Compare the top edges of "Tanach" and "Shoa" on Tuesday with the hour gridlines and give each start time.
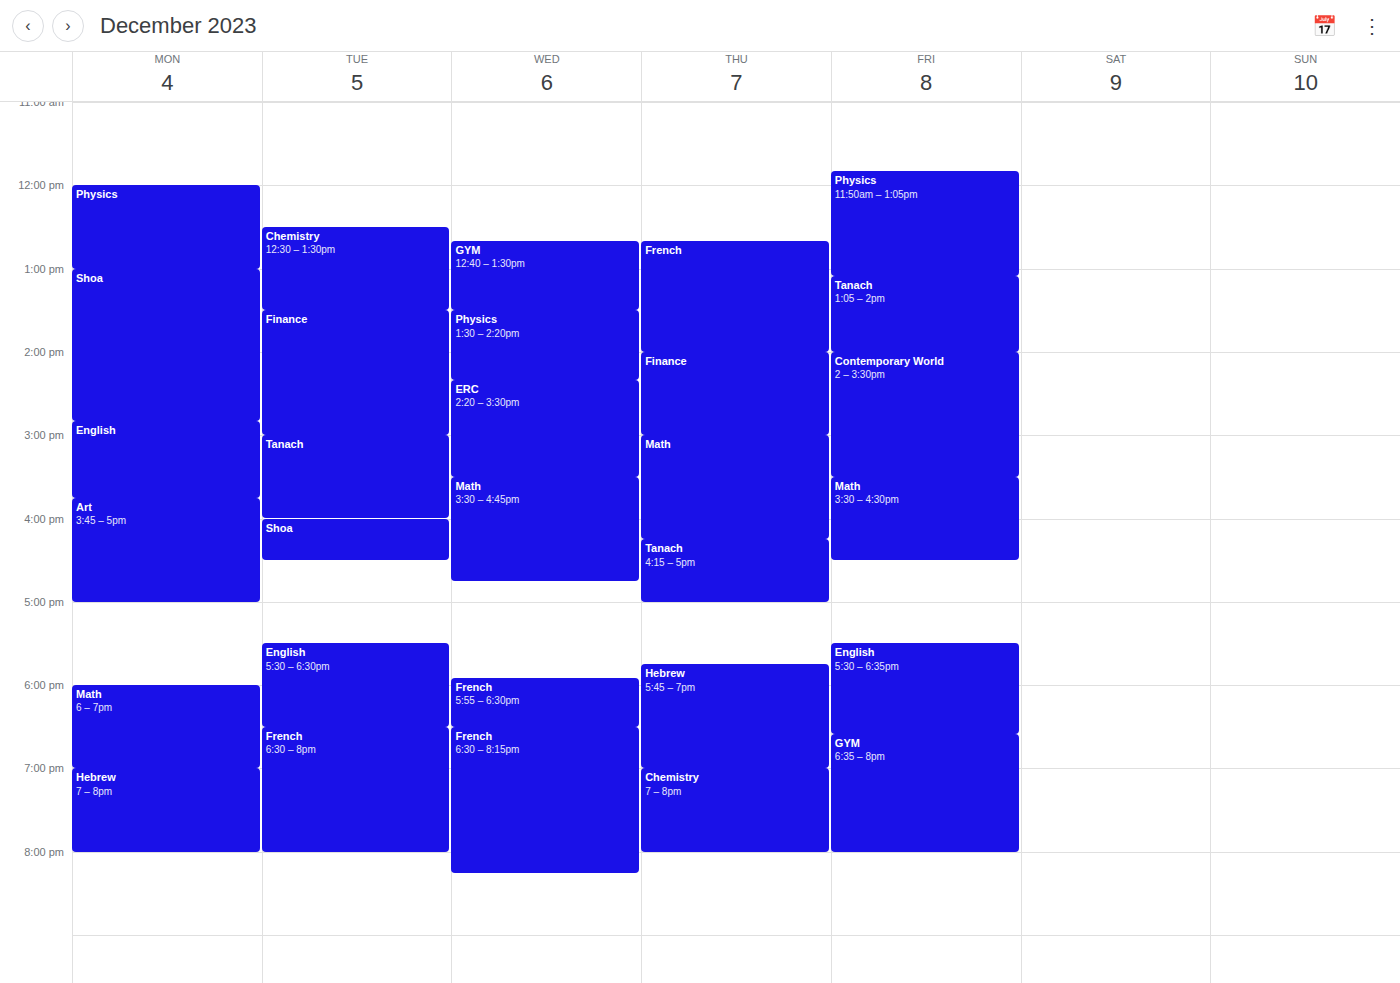
"Tanach": 3:00 PM, exactly on the 3 PM line. "Shoa": 4:00 PM, exactly on the 4 PM line.